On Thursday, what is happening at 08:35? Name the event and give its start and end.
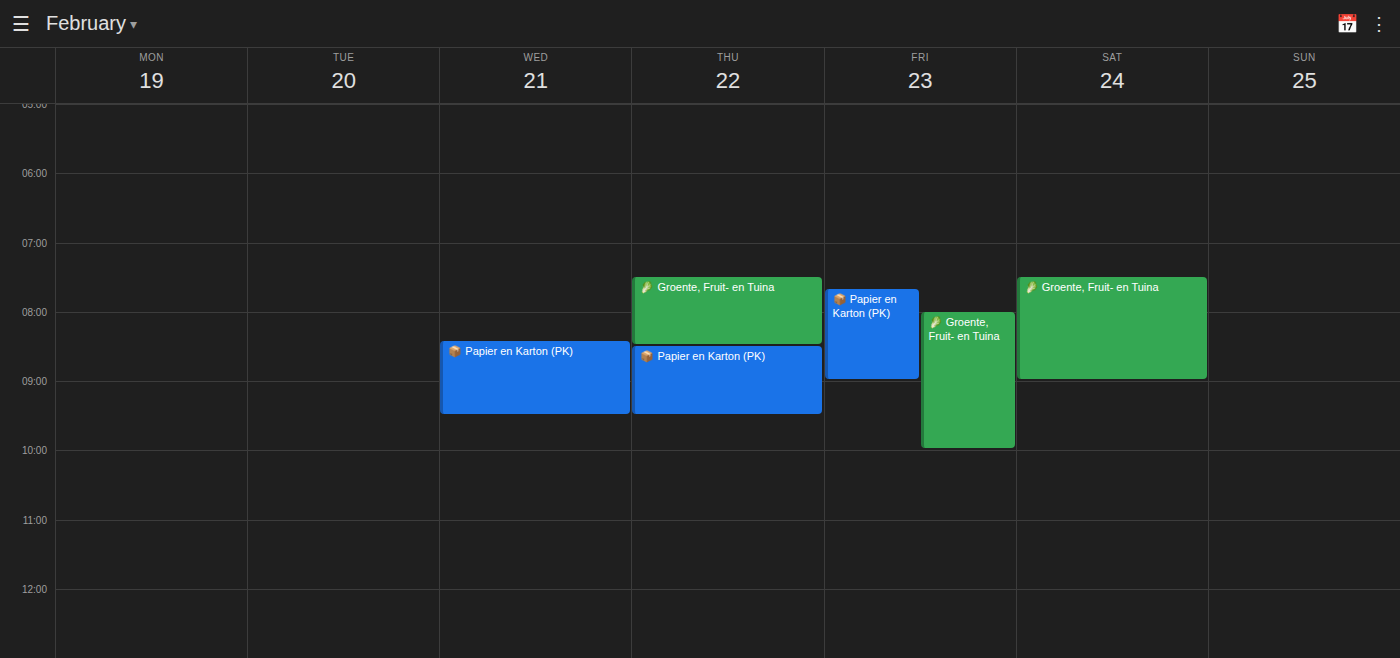
"📦 Papier en Karton (PK)", 08:30 to 09:30